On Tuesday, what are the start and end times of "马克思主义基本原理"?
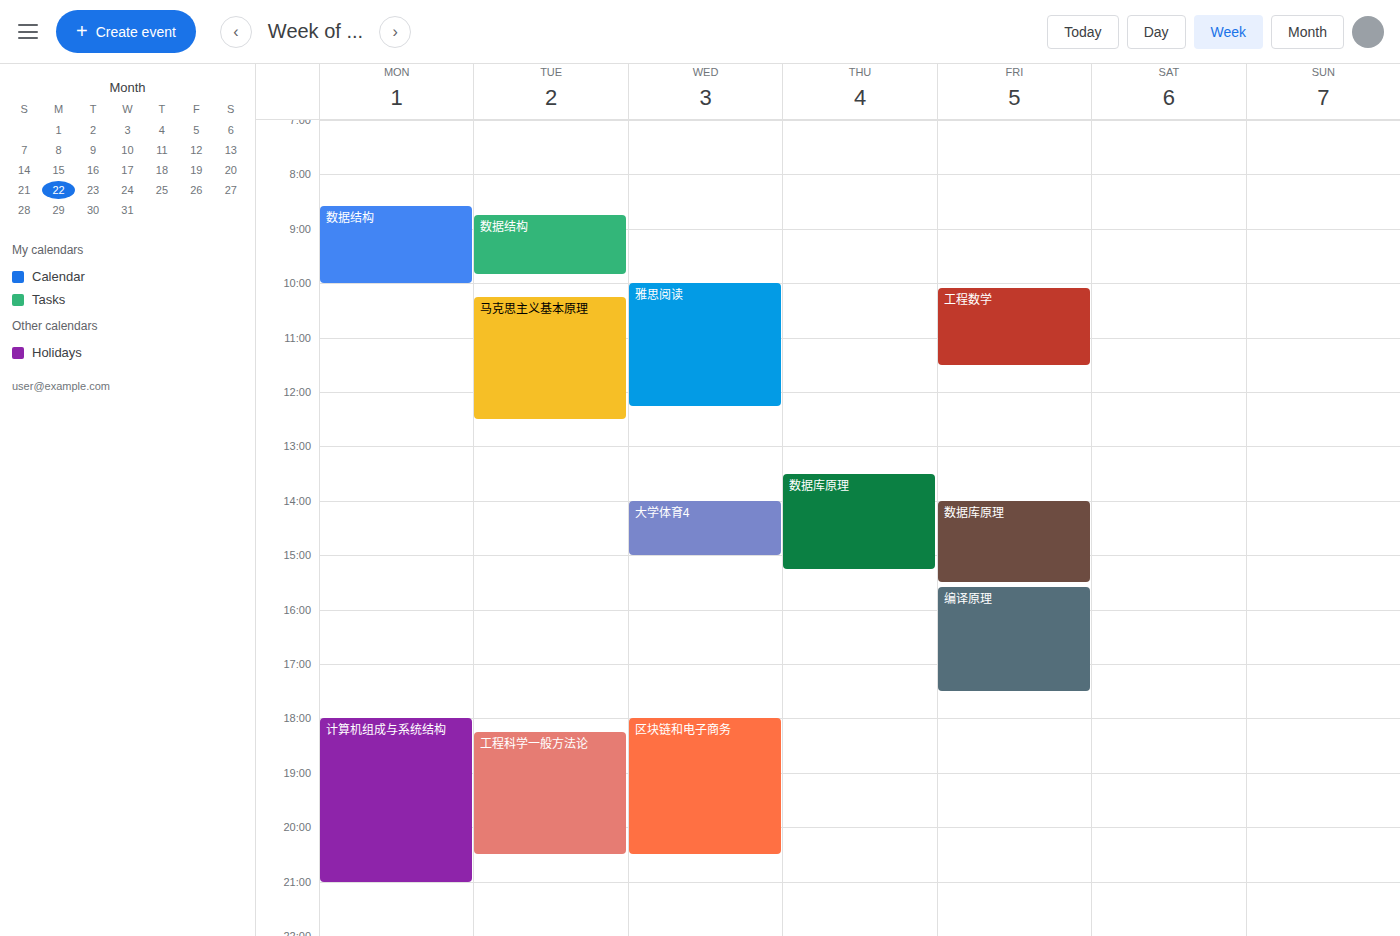
10:15 AM to 12:30 PM